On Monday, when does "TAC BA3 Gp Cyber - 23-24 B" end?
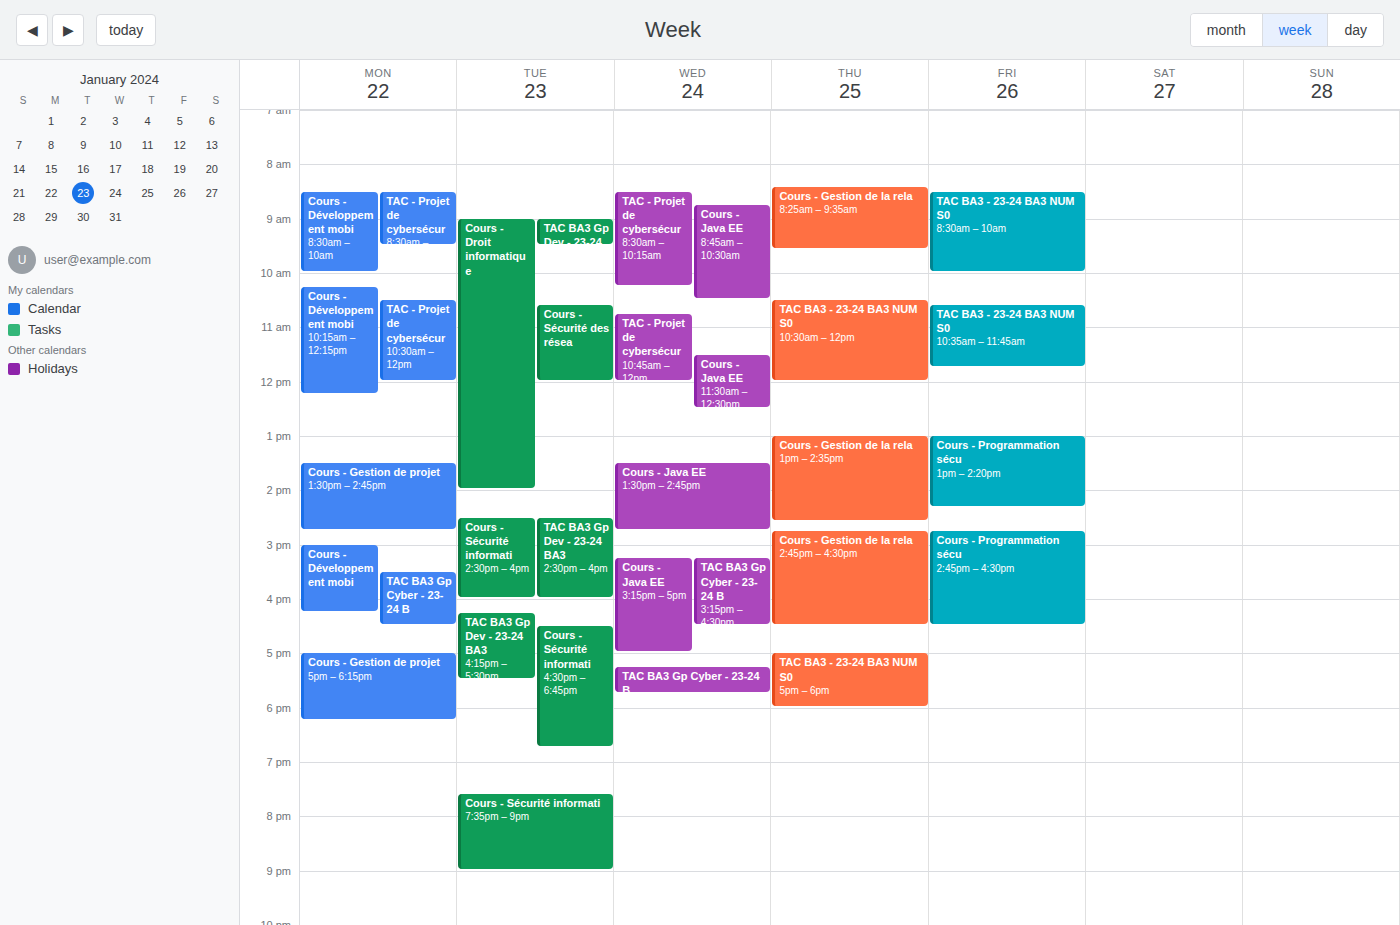
16:30